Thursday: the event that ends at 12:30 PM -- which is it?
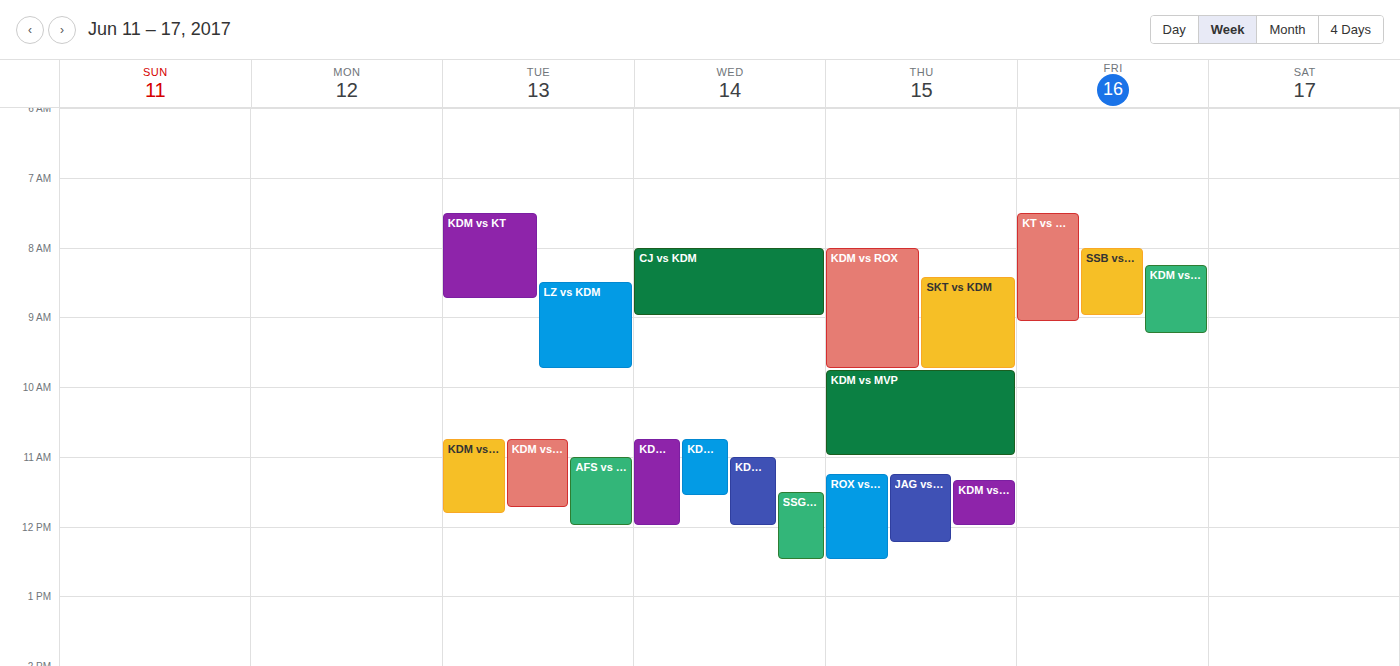
"ROX vs KDM"